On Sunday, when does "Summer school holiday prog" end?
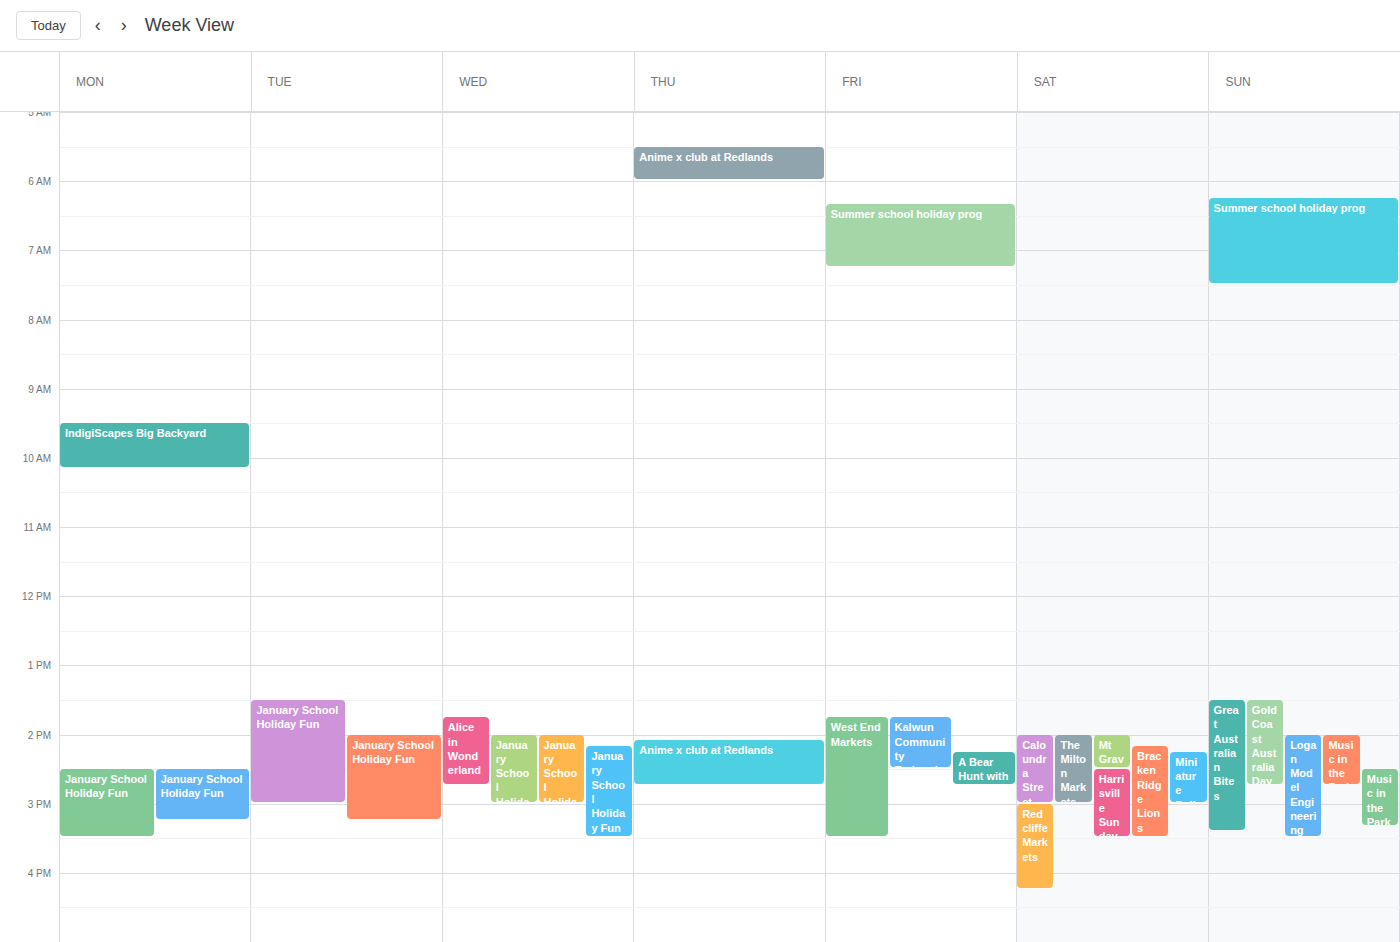
7:30 AM